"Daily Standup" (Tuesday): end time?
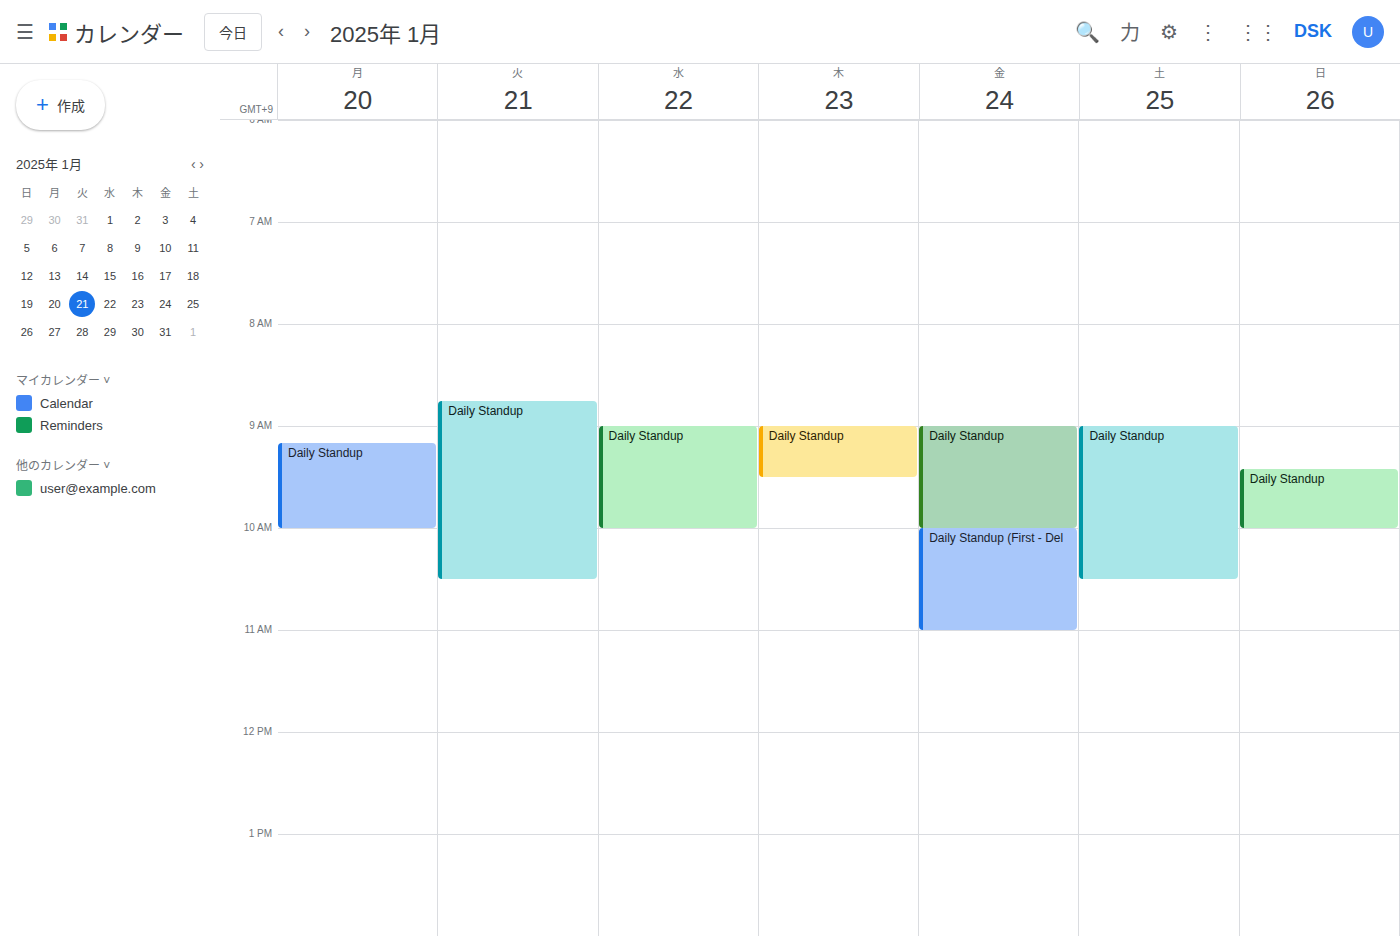
10:30